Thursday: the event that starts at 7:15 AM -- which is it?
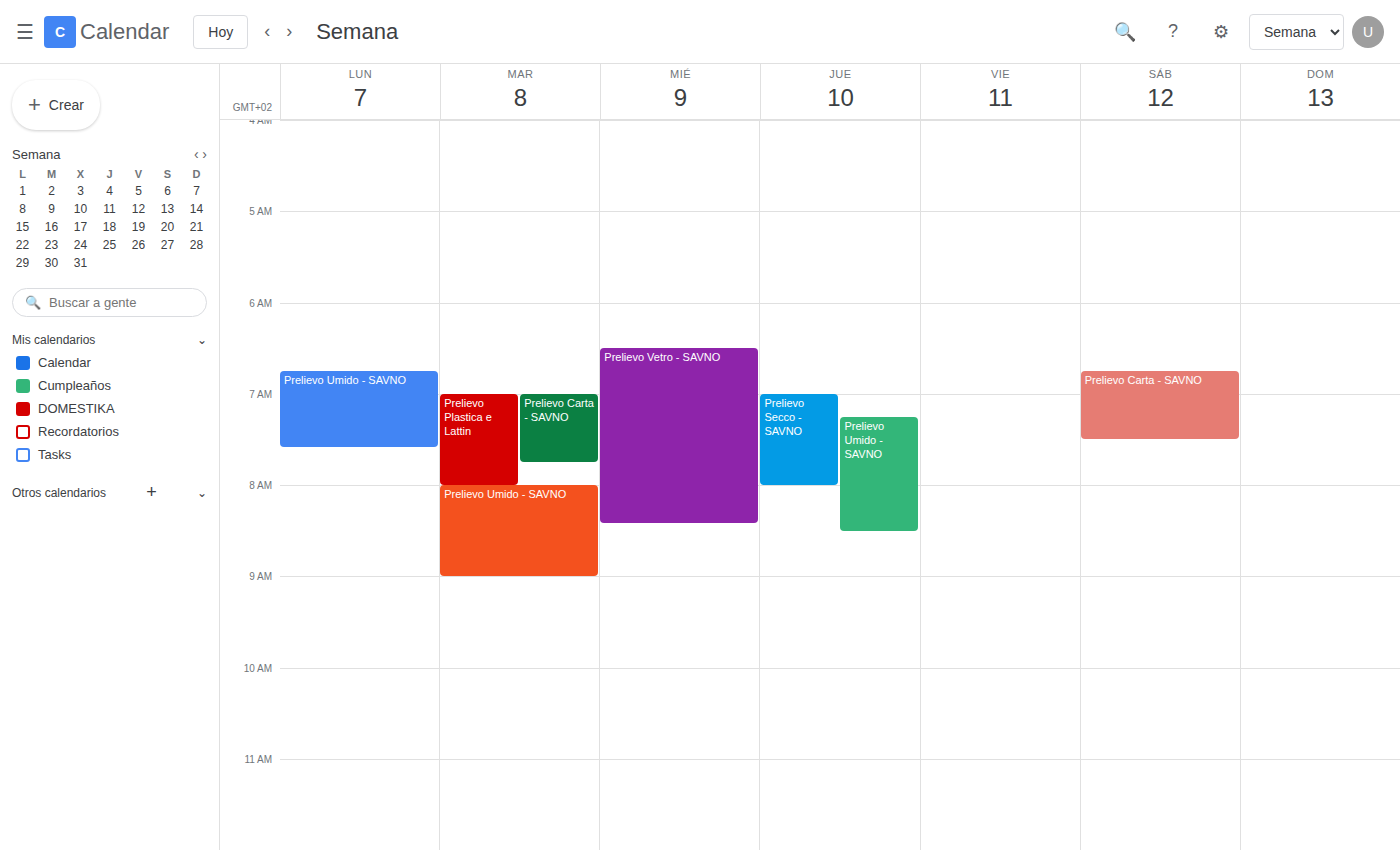
"Prelievo Umido - SAVNO"